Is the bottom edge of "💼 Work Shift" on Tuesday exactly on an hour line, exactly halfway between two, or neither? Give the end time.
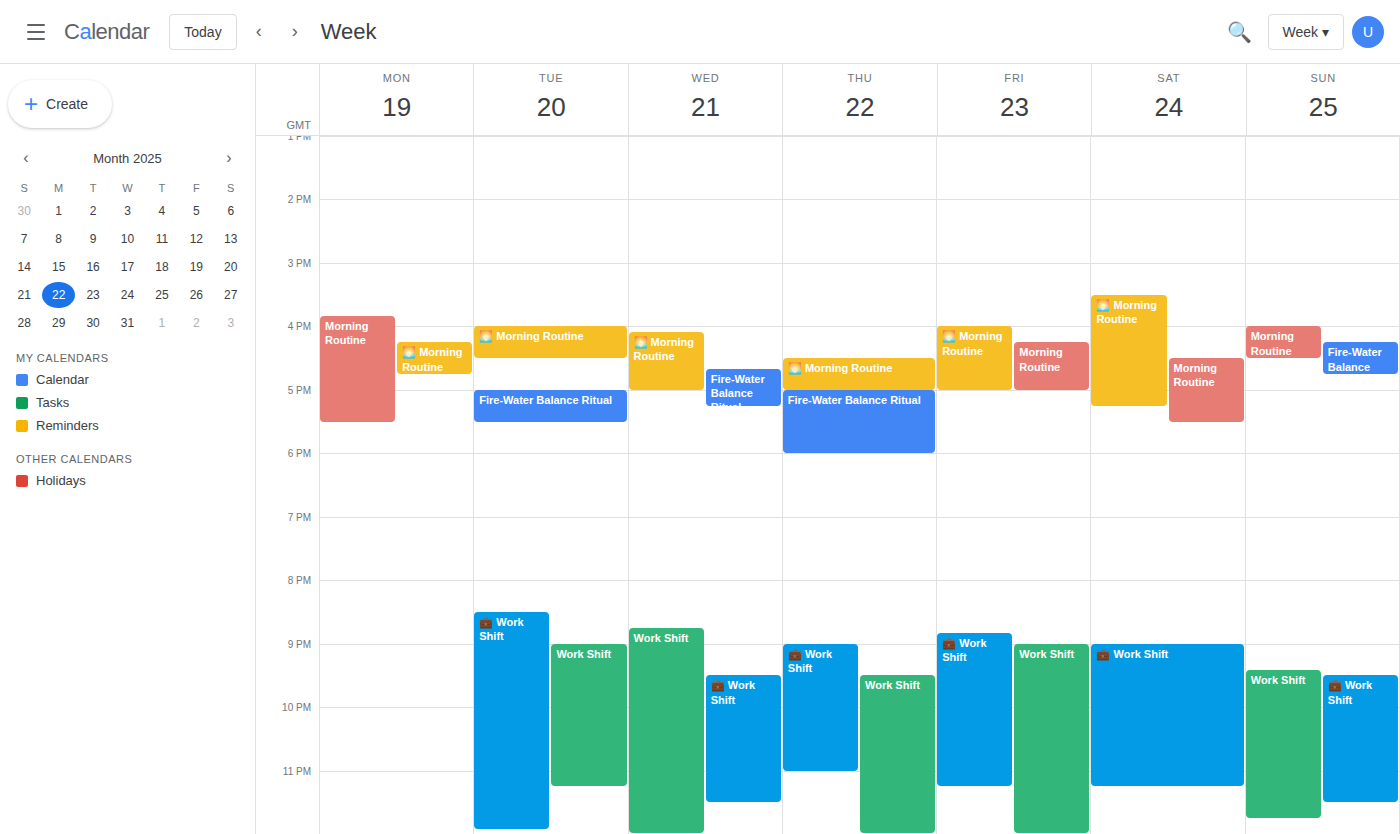
11:55 PM -- neither: 55 minutes below the 11 PM line and 5 minutes above the 12 AM line.